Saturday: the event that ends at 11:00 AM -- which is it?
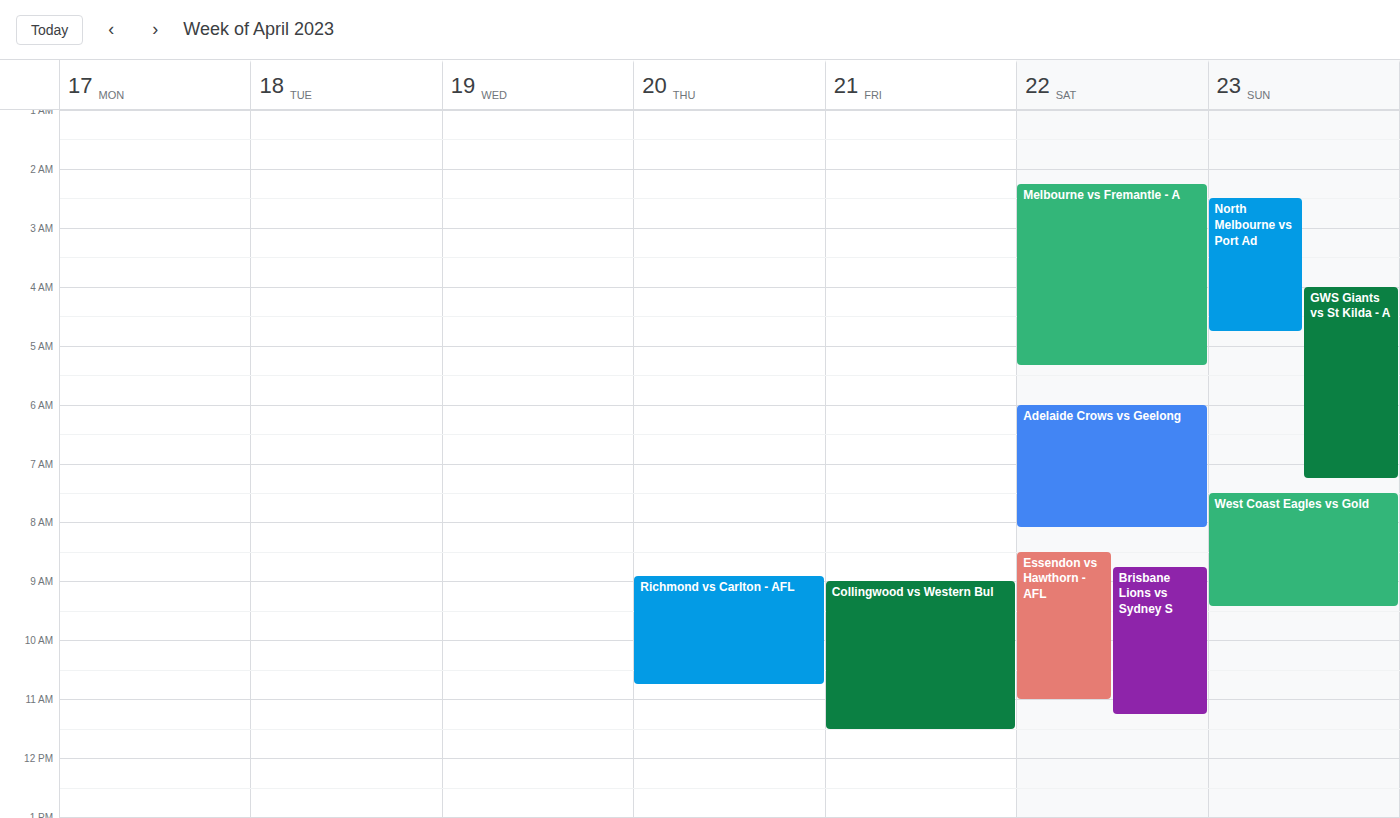
"Essendon vs Hawthorn - AFL"